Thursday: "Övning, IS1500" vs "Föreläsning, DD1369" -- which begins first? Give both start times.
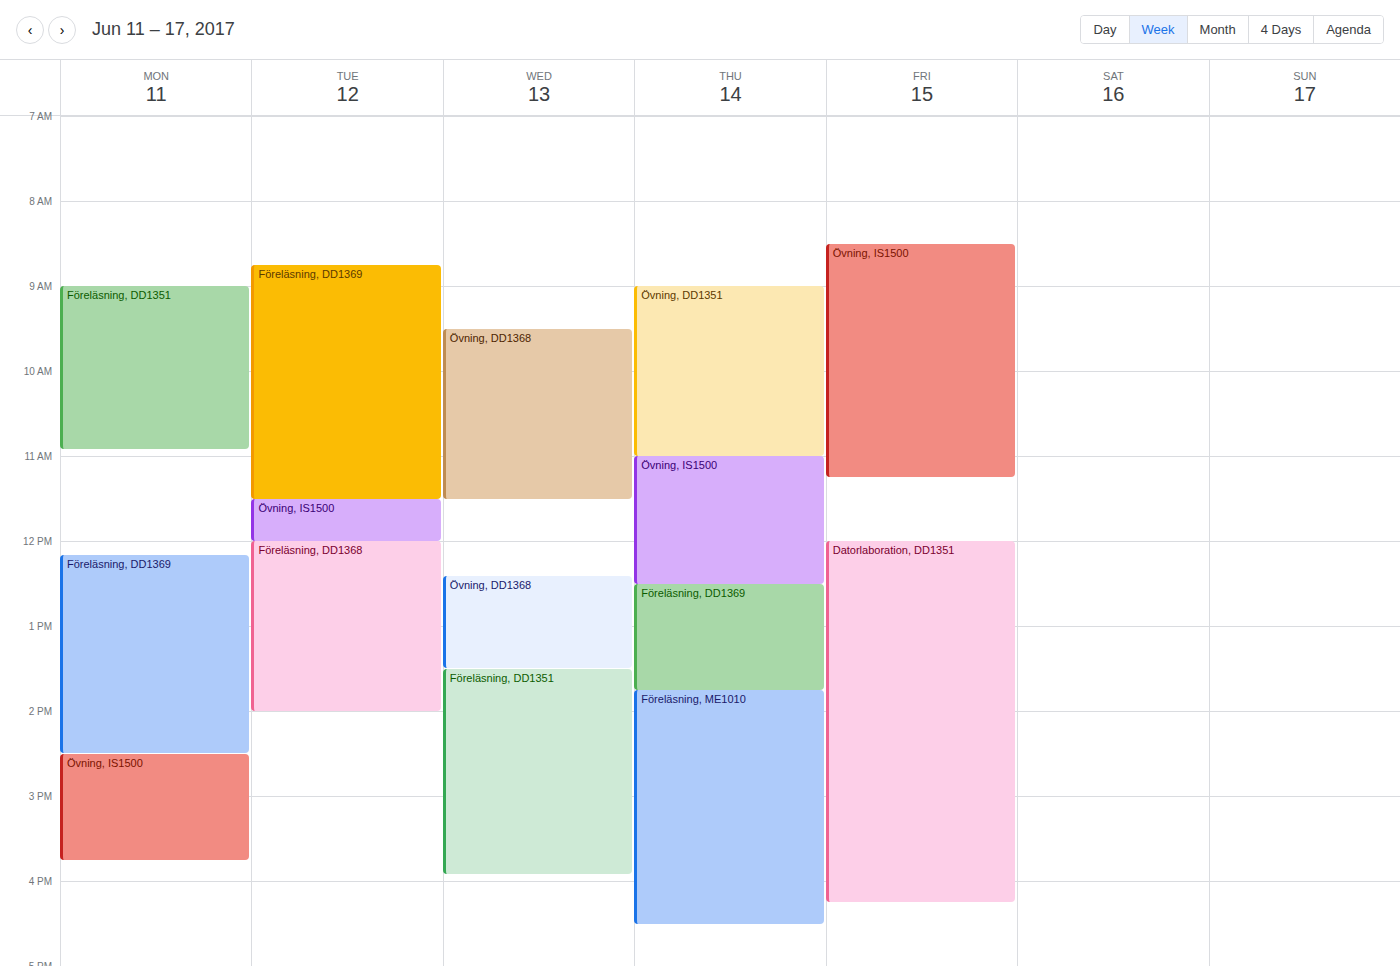
"Övning, IS1500" 11:00 AM; "Föreläsning, DD1369" 12:30 PM.